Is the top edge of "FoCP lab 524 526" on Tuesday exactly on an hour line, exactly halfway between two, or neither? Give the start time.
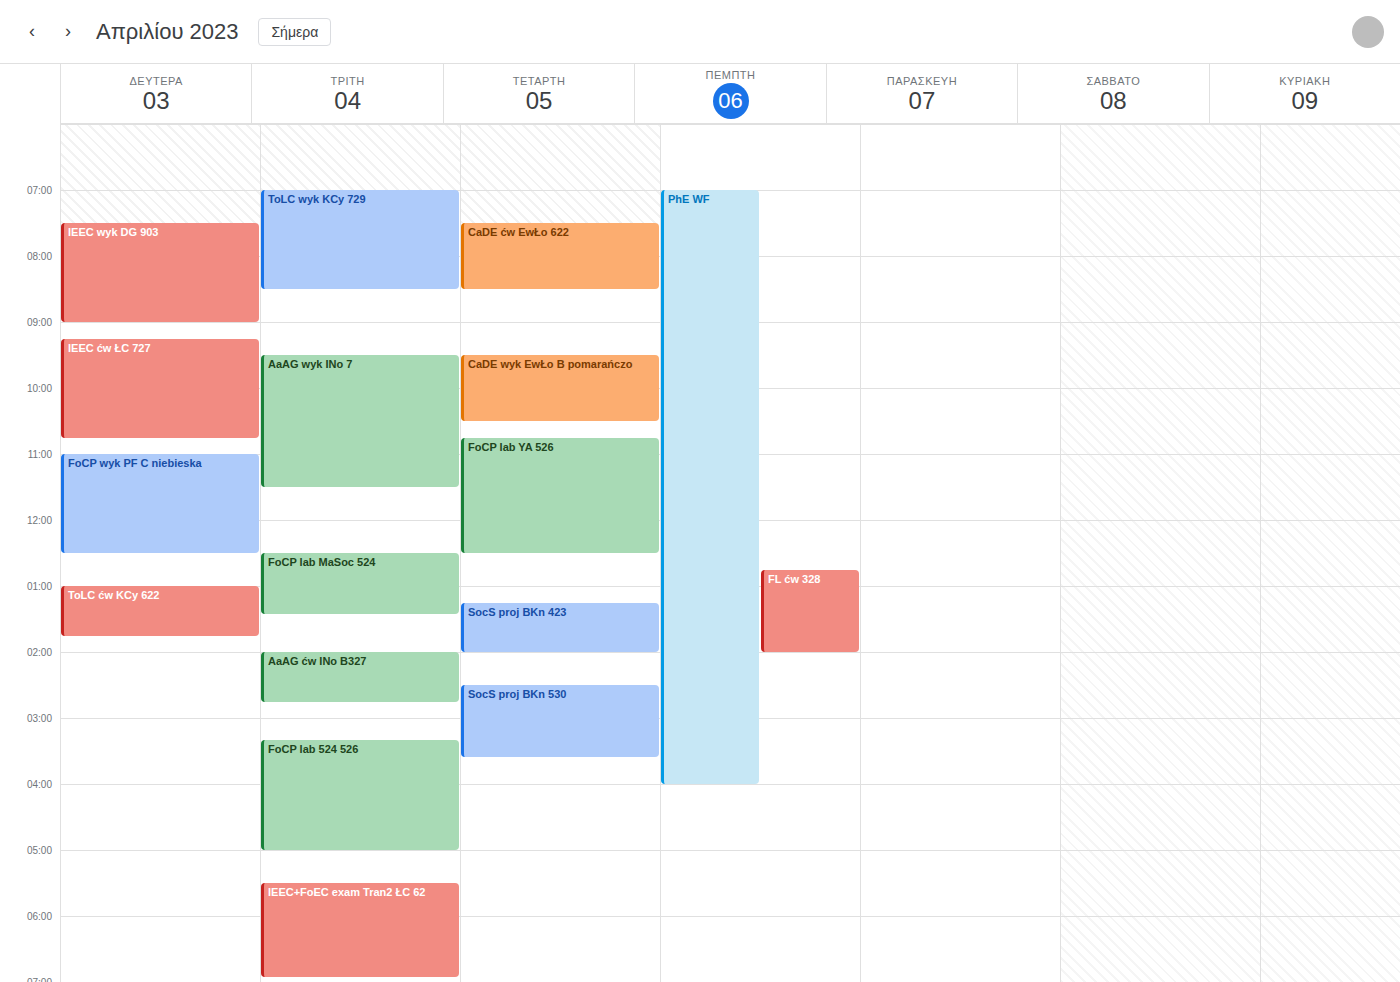
3:20 PM -- neither: 20 minutes below the 3 PM line and 40 minutes above the 4 PM line.